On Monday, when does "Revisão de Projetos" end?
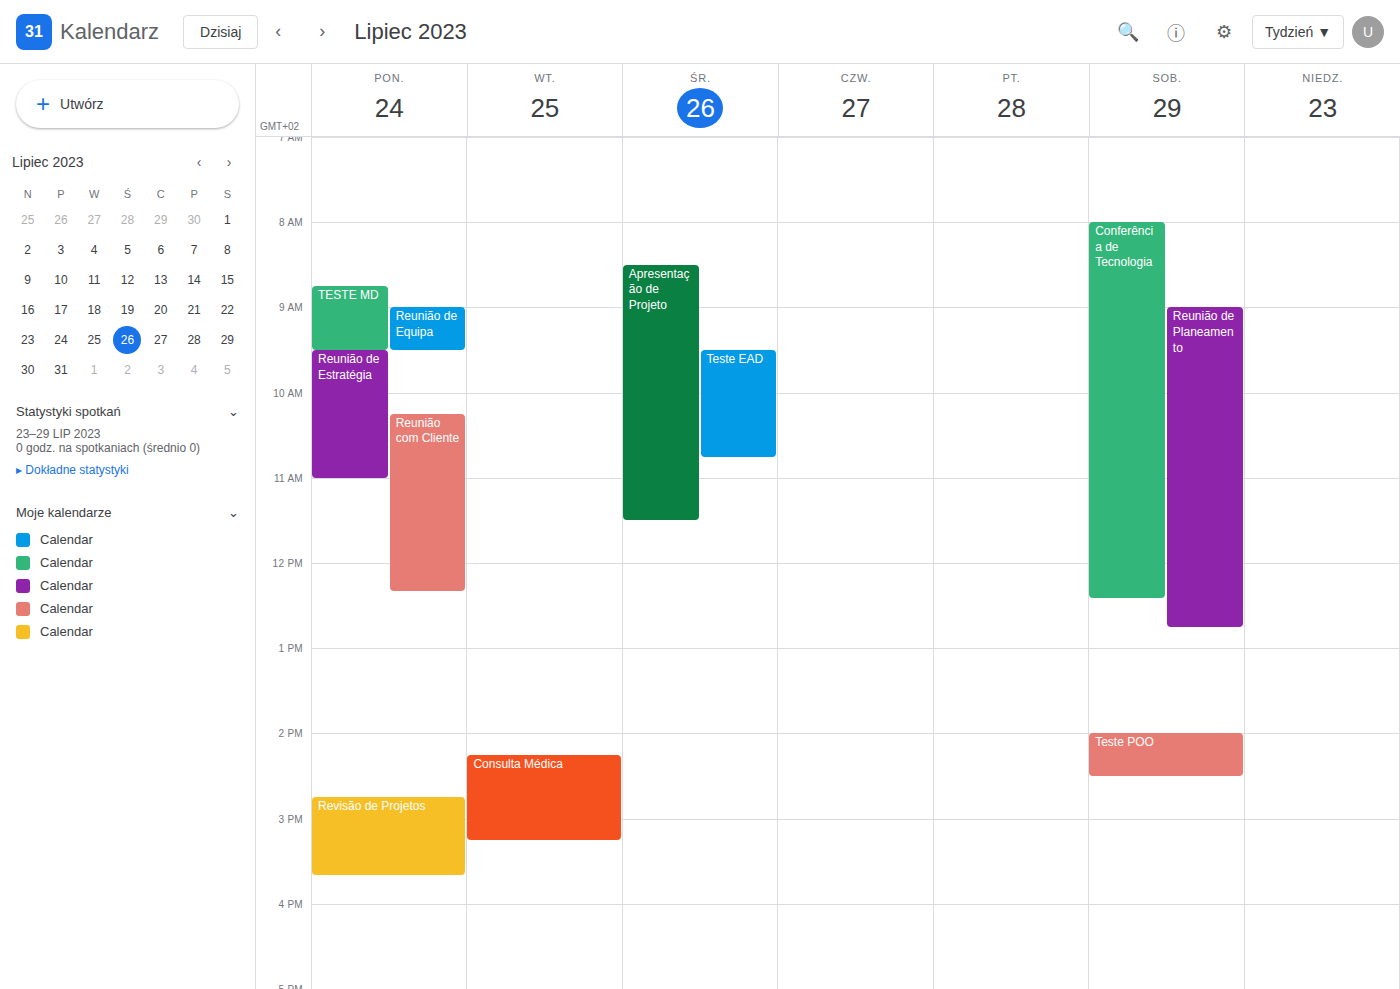
3:40 PM